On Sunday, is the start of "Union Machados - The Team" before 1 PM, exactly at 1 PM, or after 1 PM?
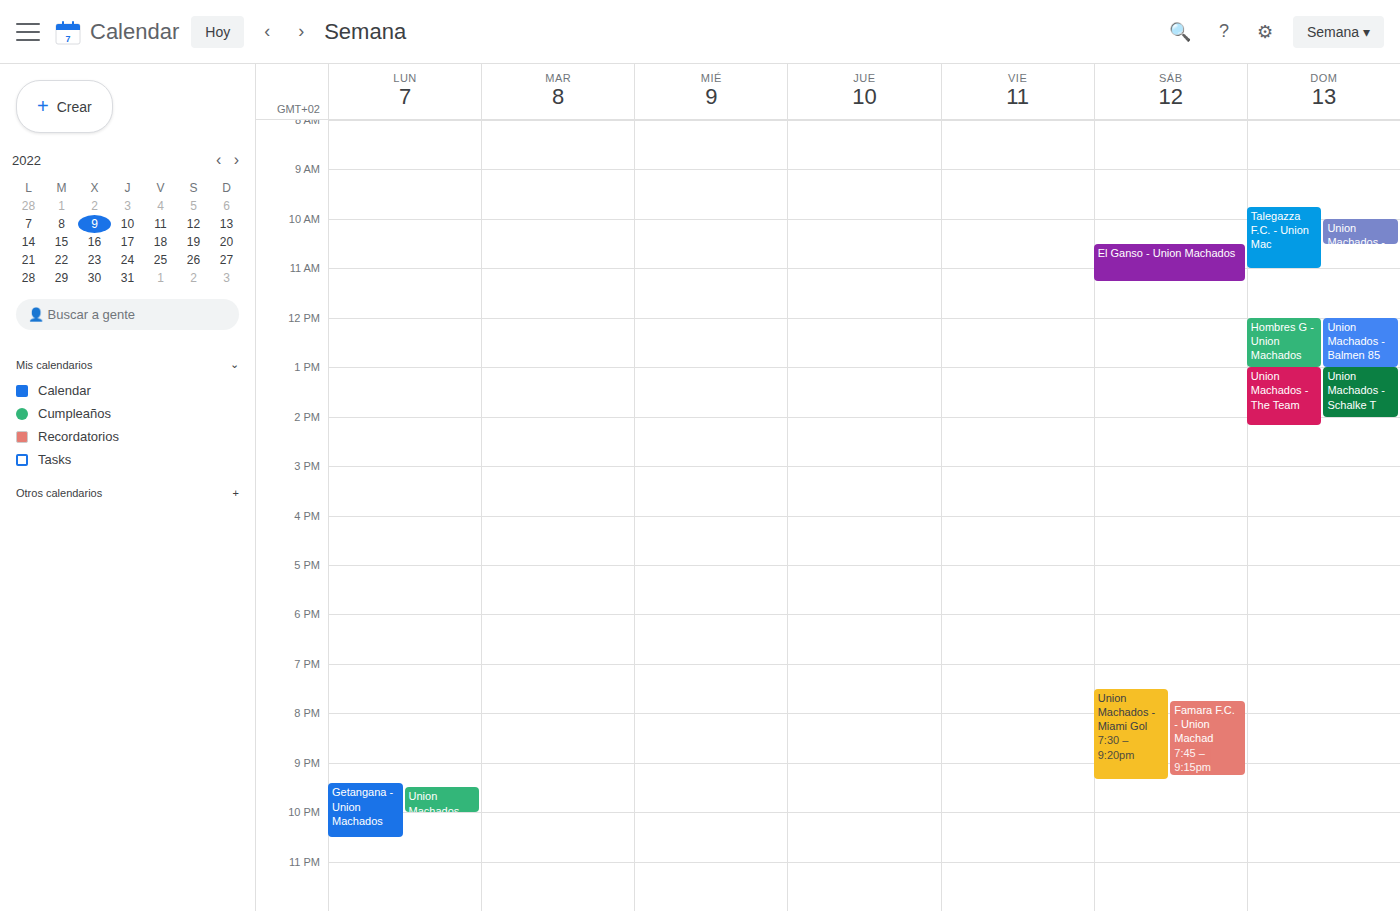
1:00 PM -- exactly at 1 PM, on the 1 PM line.